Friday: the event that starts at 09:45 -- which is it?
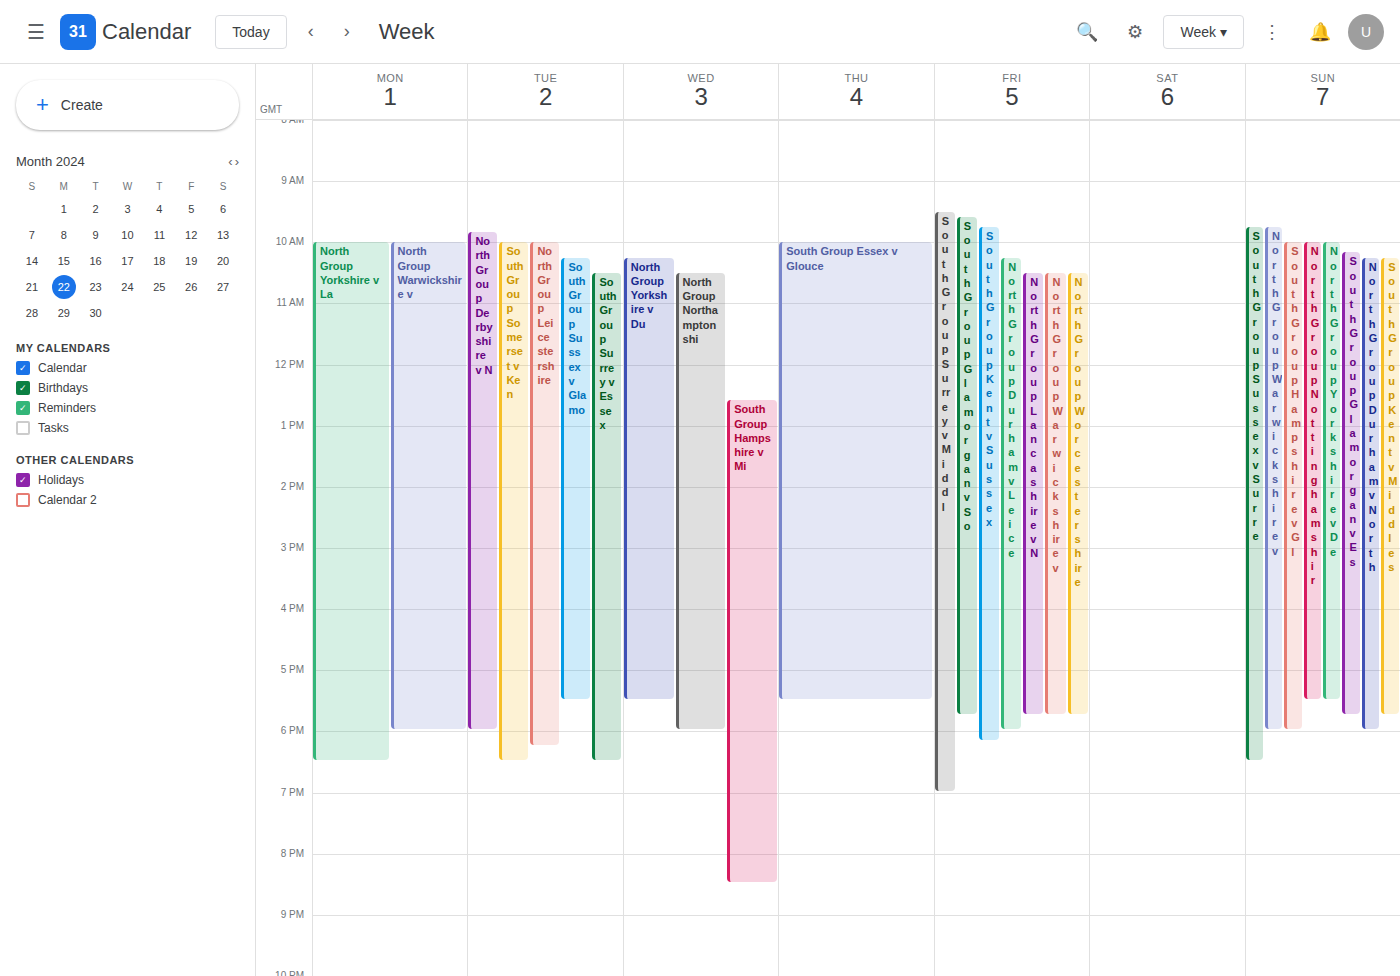
"South Group Kent v Sussex"